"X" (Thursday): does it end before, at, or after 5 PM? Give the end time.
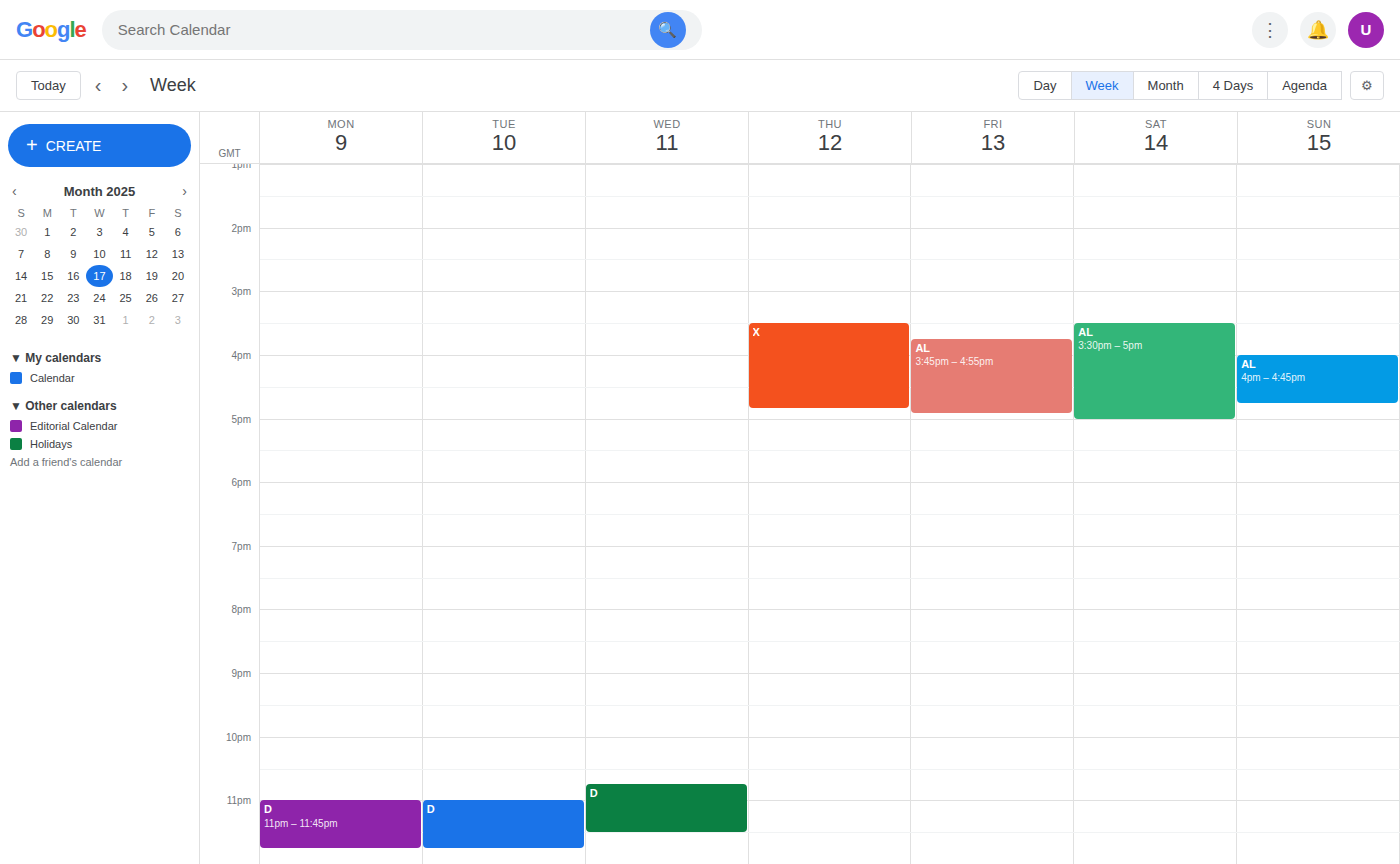
4:50 PM -- before 5 PM, 10 minutes above the 5 PM line.